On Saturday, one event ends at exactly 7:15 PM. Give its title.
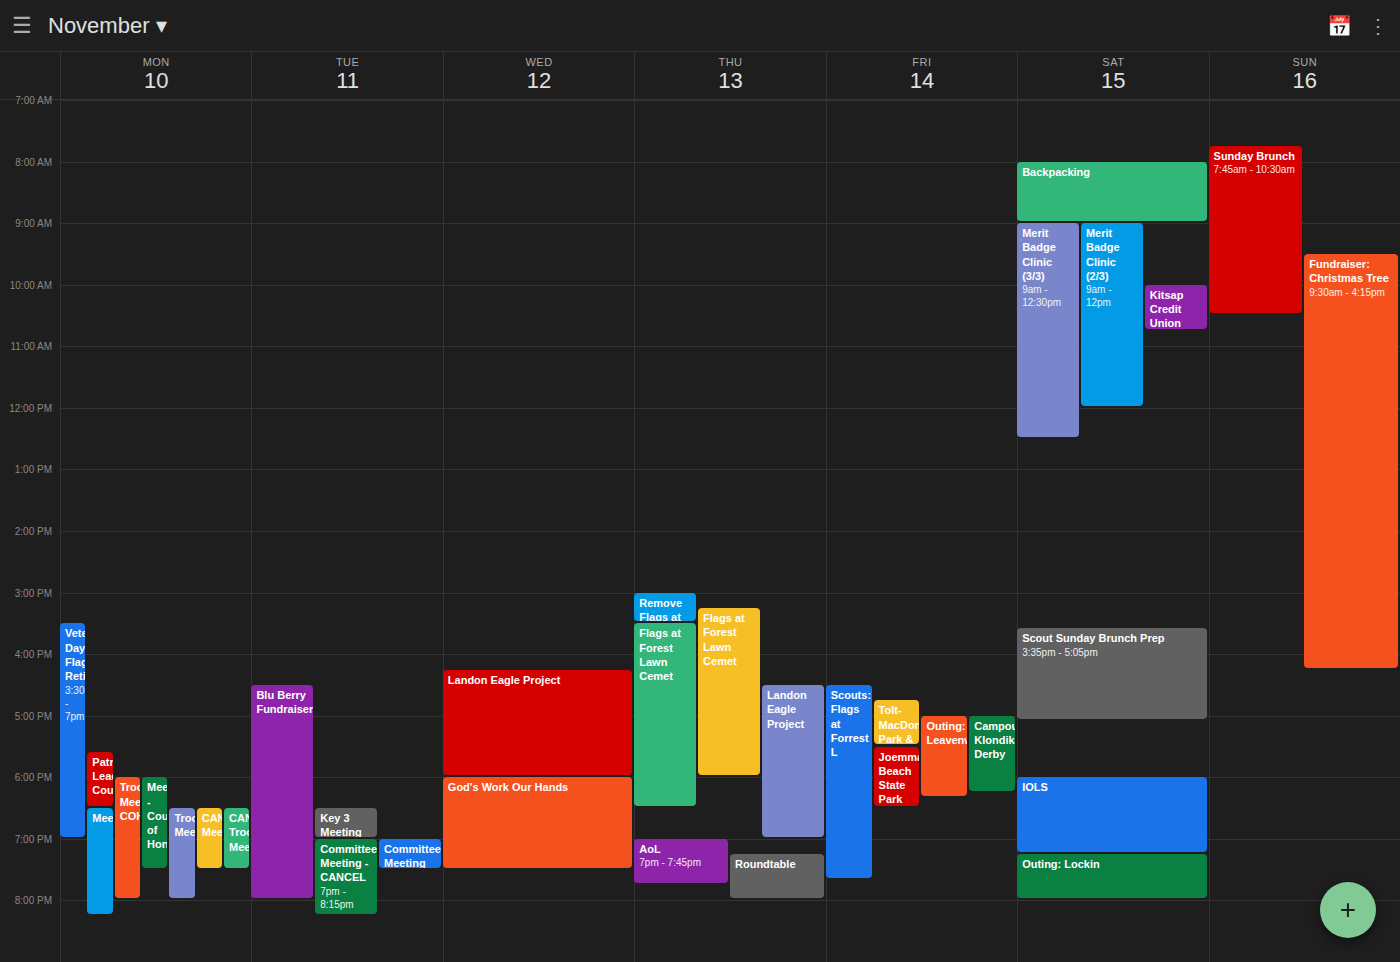
"IOLS"